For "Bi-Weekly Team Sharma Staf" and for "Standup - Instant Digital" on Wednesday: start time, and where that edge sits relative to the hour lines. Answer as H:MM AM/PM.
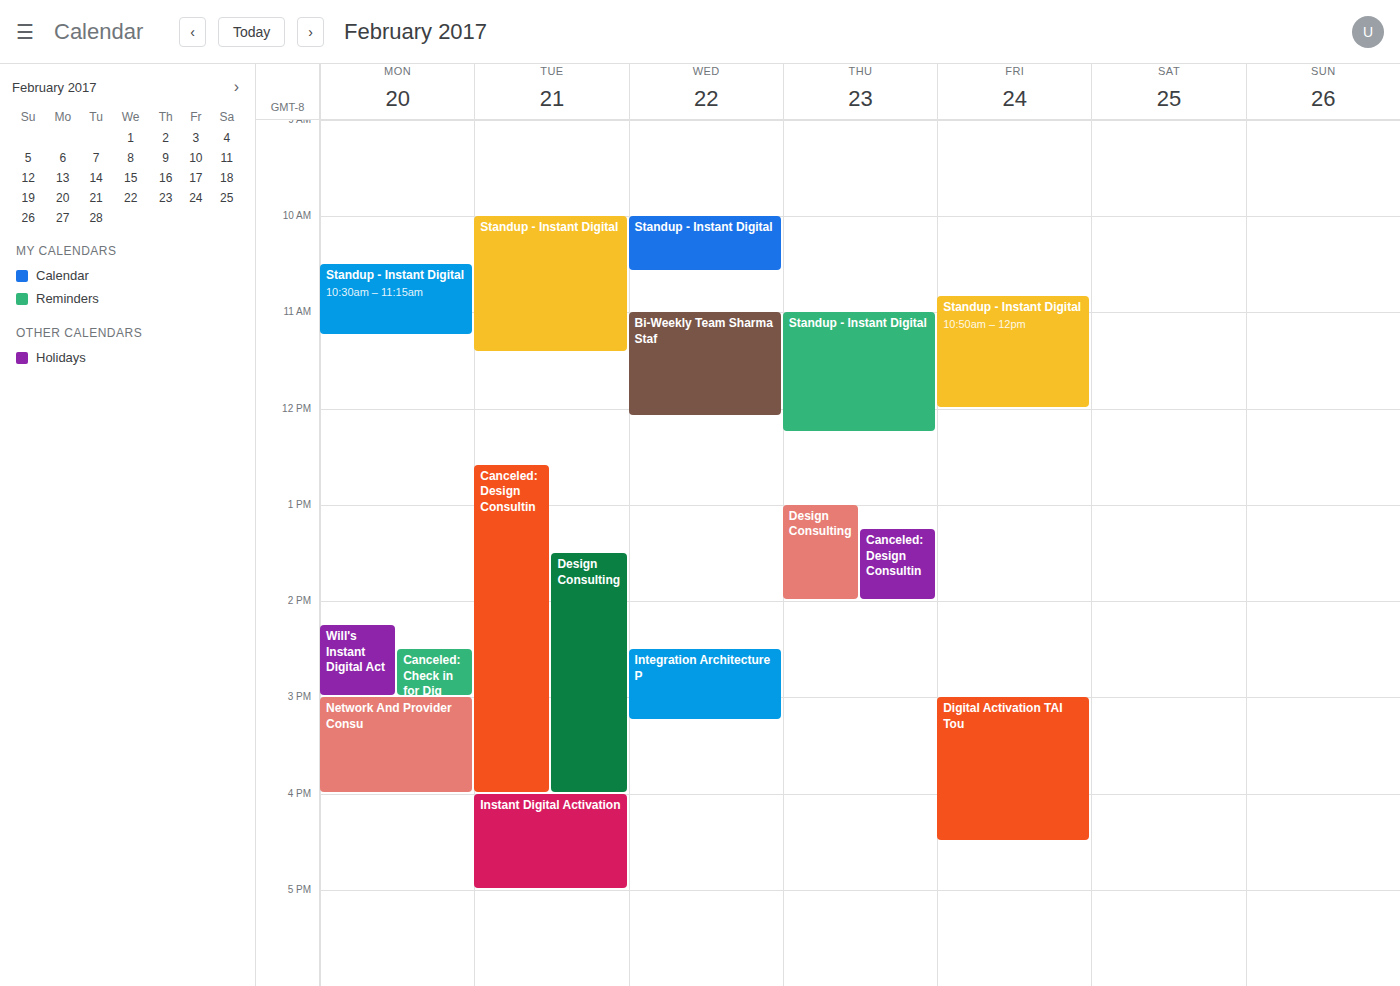
"Bi-Weekly Team Sharma Staf": 11:00 AM, exactly on the 11 AM line. "Standup - Instant Digital": 10:00 AM, exactly on the 10 AM line.